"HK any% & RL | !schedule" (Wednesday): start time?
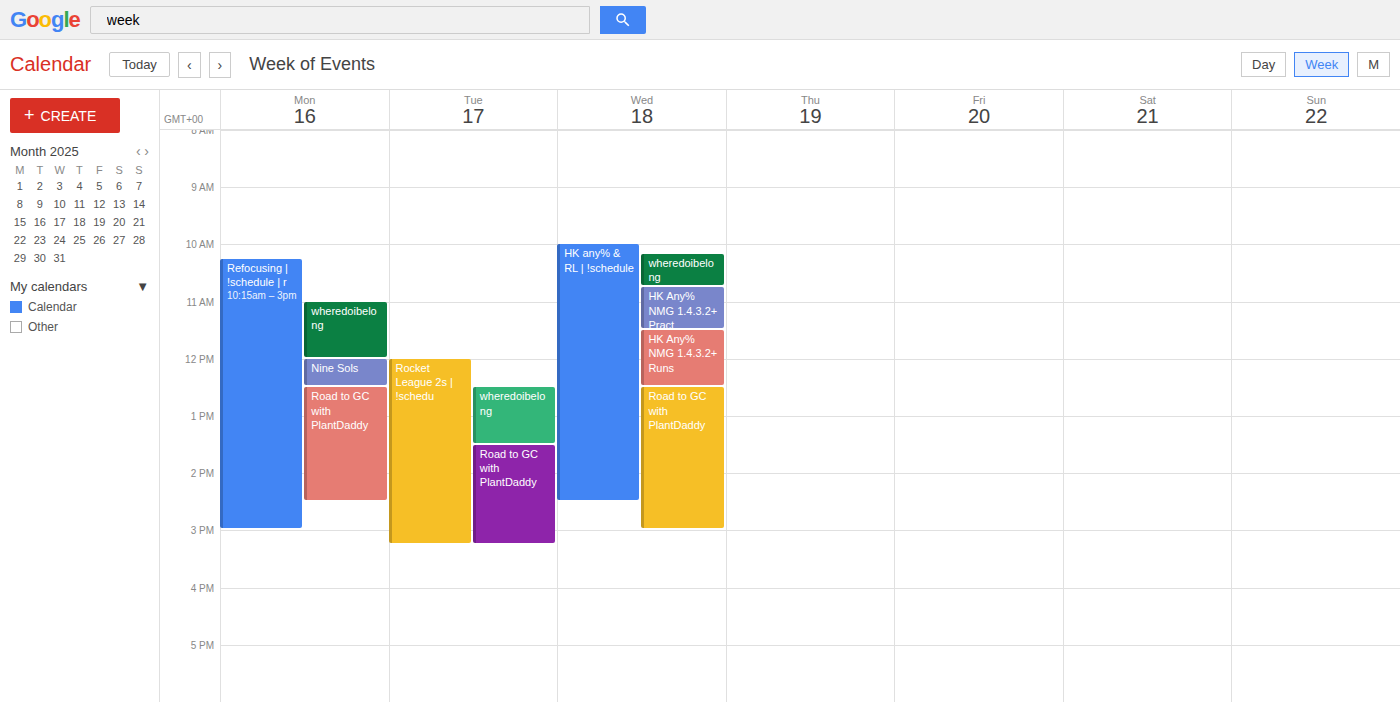
10:00 AM